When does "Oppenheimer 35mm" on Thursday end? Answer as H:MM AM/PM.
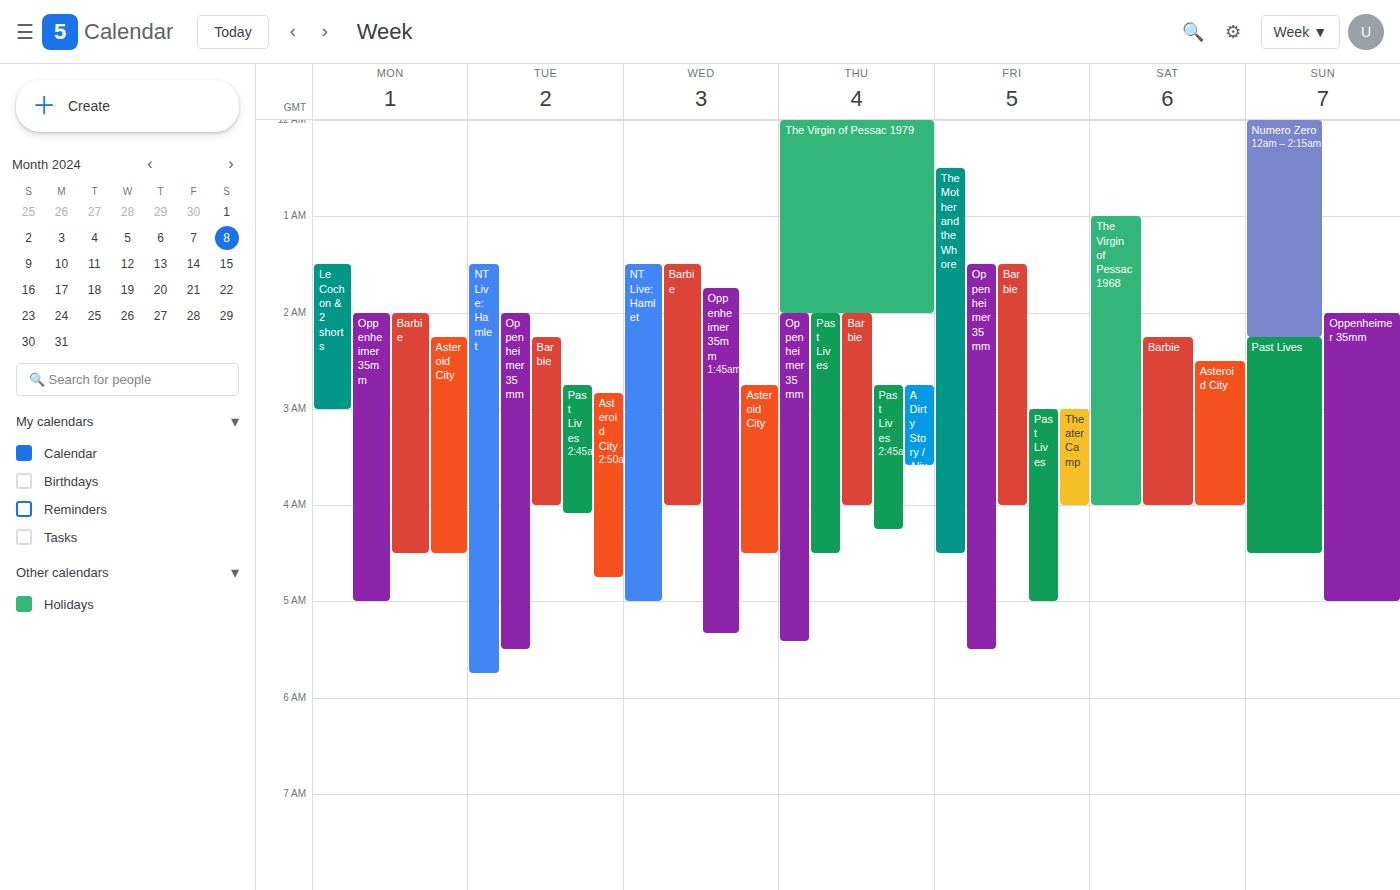
5:25 AM